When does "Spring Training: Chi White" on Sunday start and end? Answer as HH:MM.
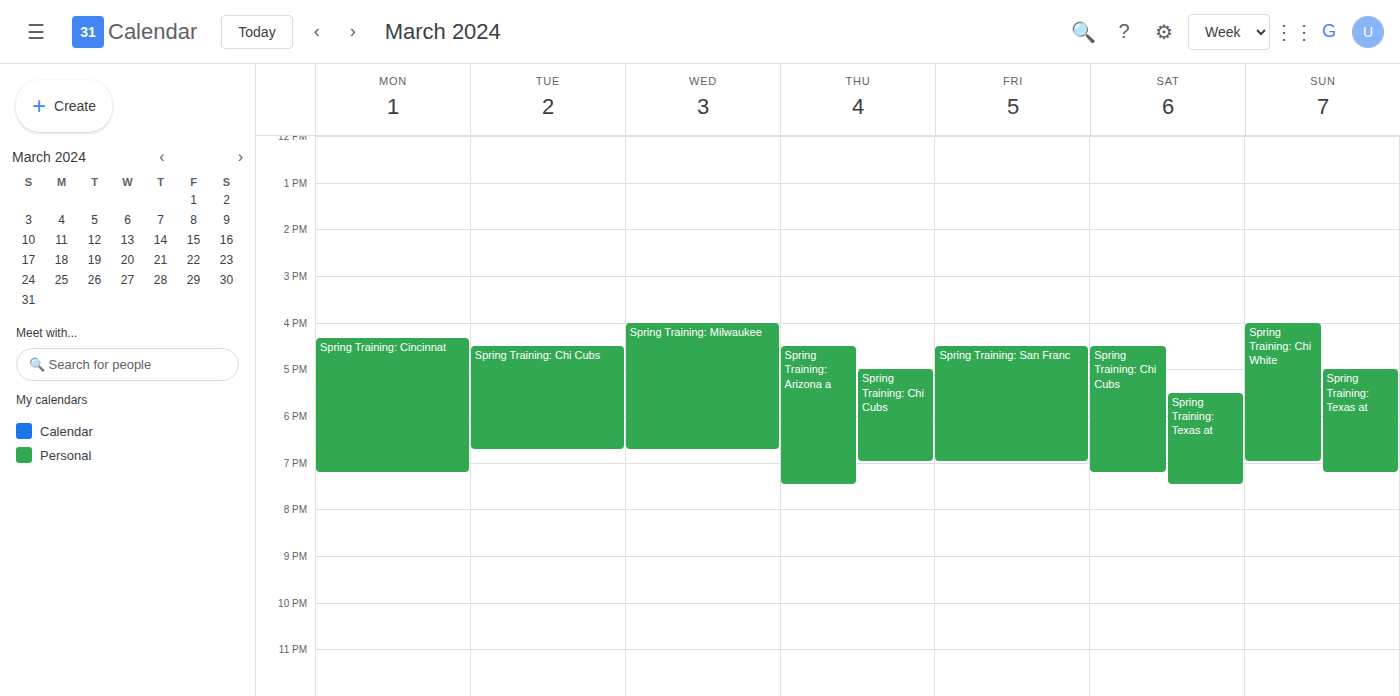
16:00 to 19:00